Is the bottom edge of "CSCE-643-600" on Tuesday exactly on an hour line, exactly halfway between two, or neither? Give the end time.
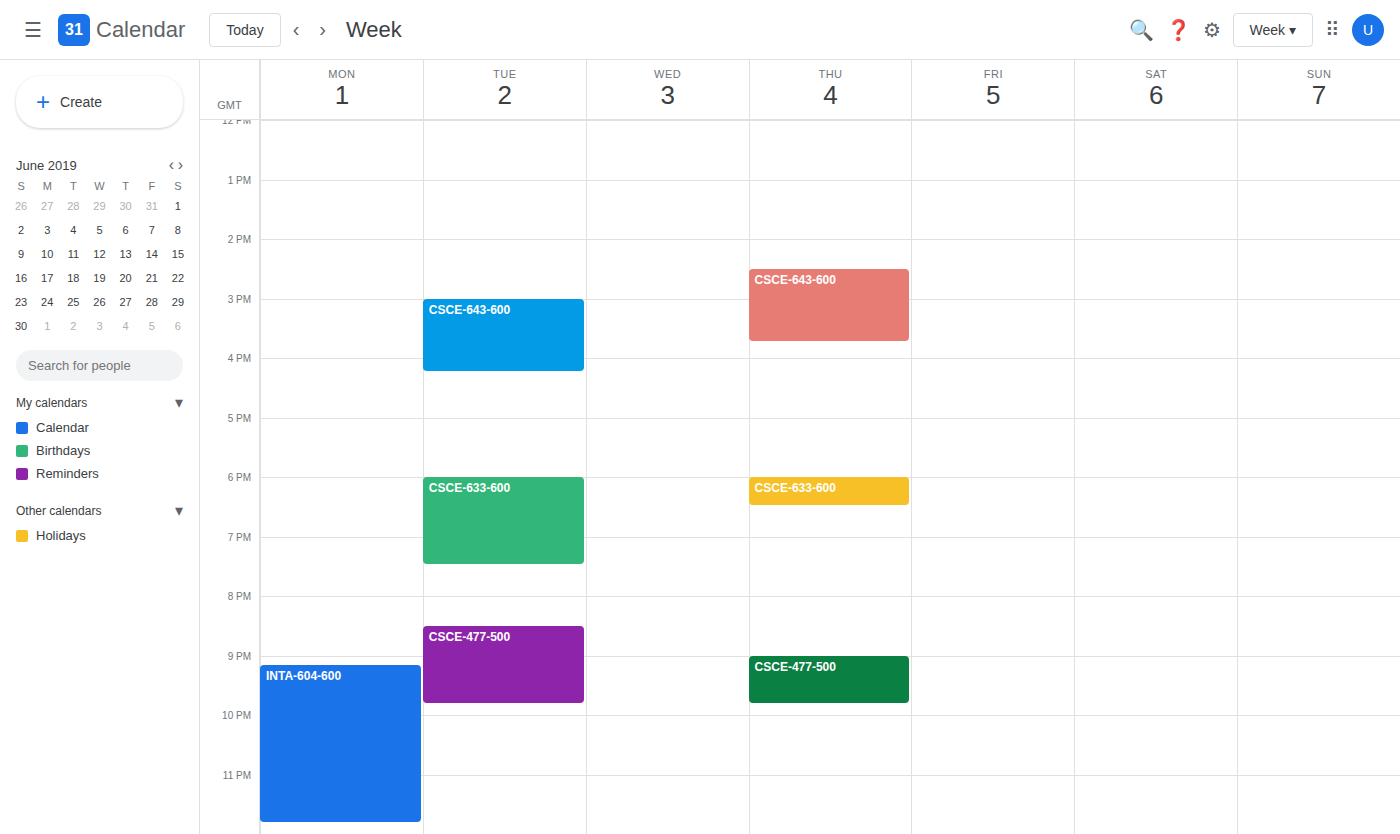
4:15 PM -- neither: a quarter of the way from the 4 PM line to the 5 PM line.